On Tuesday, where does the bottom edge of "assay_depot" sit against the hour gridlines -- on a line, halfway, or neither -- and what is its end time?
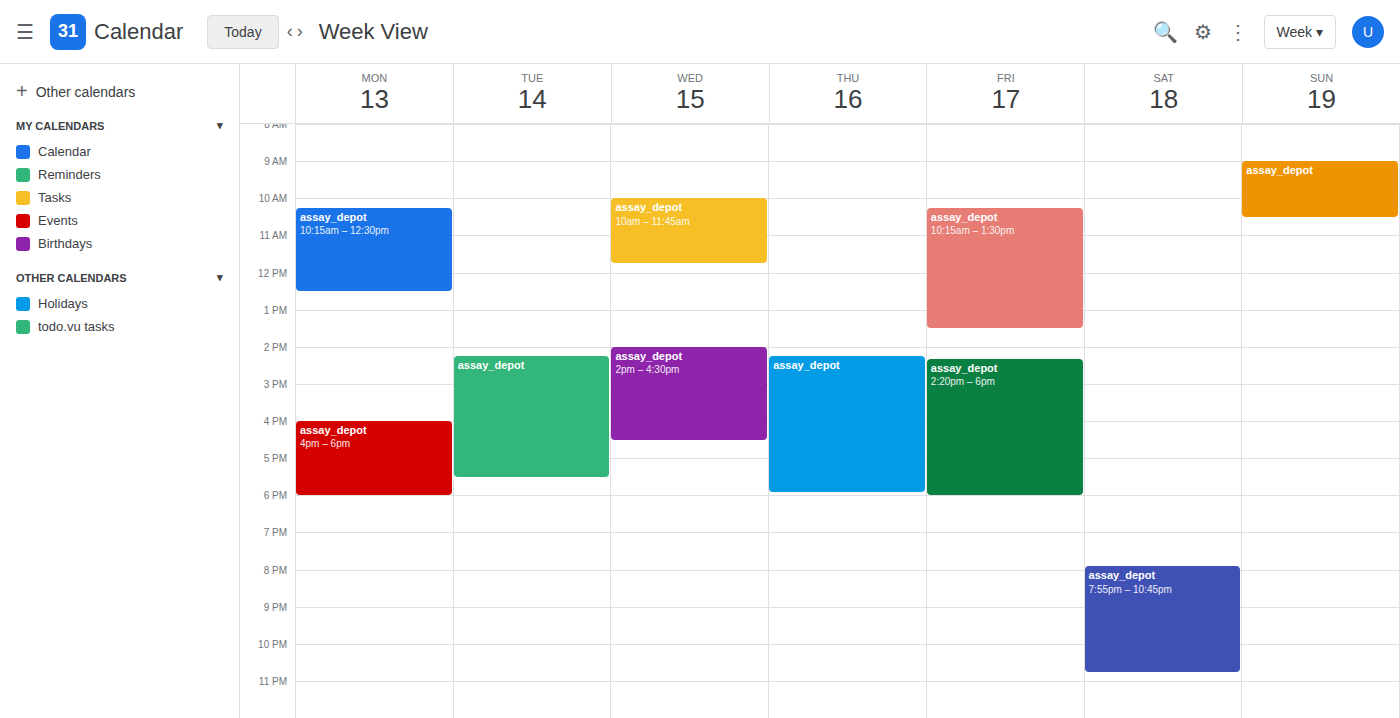
5:30 PM -- halfway between the 5 PM and 6 PM lines.